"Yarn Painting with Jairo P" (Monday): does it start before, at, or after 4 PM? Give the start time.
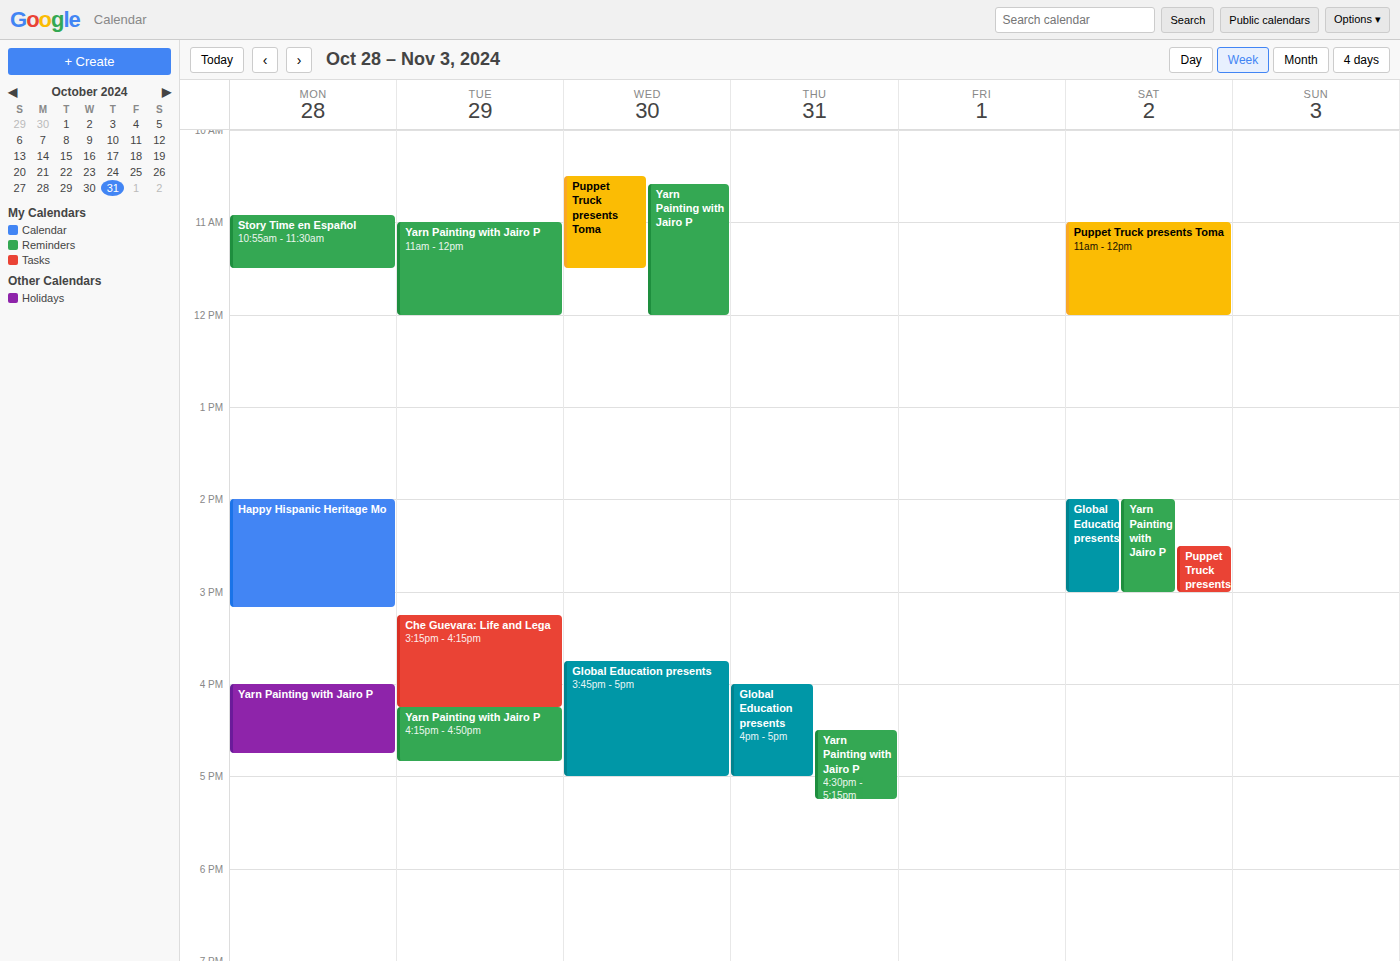
4:00 PM -- exactly at 4 PM, on the 4 PM line.